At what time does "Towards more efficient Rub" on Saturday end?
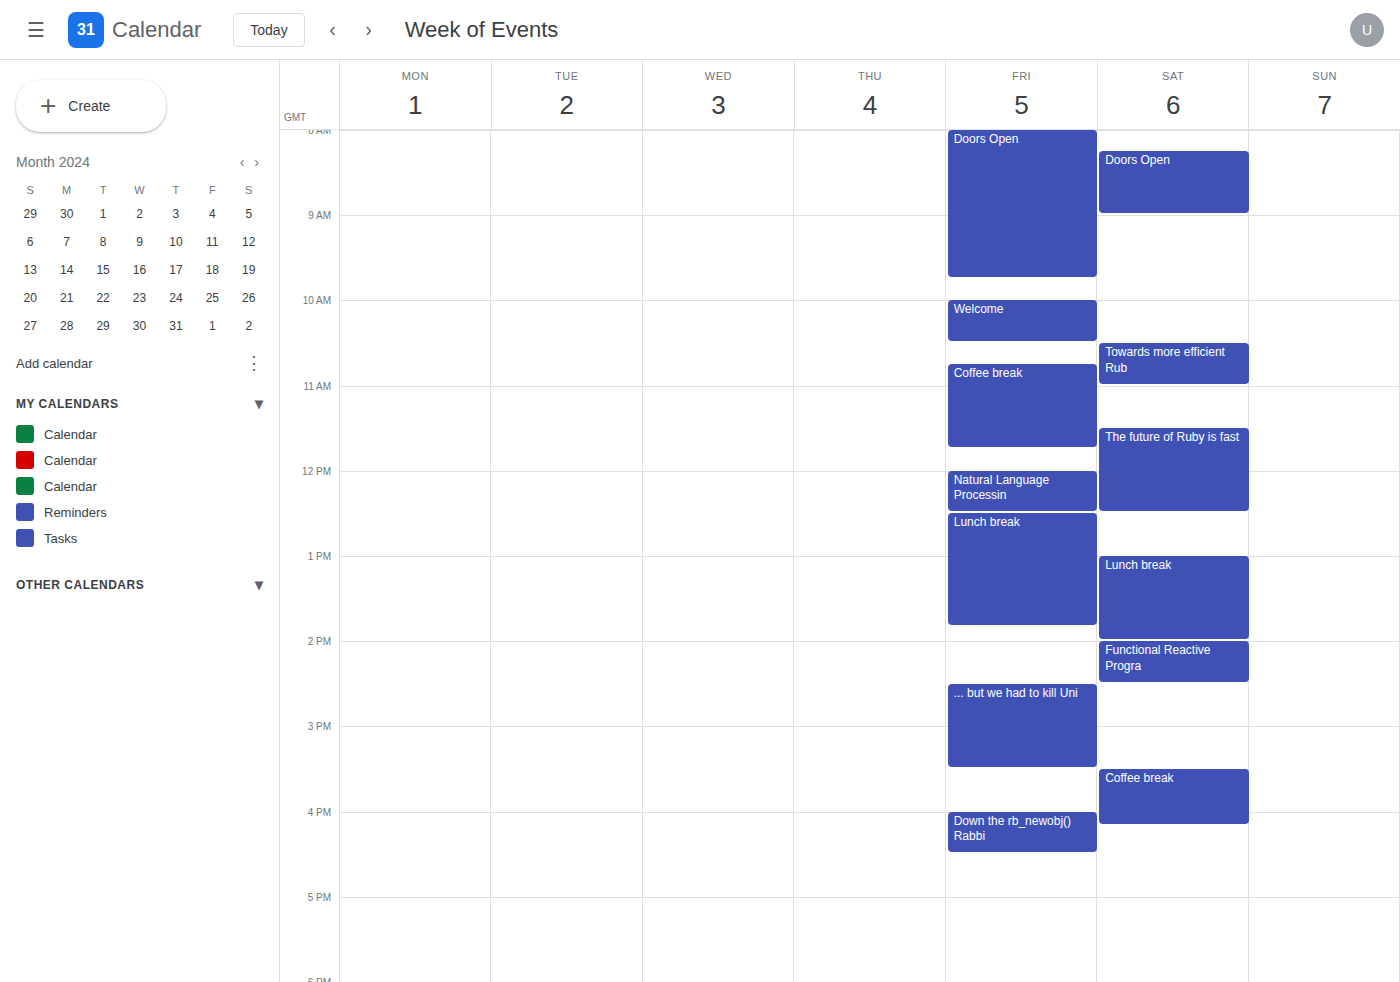
11:00